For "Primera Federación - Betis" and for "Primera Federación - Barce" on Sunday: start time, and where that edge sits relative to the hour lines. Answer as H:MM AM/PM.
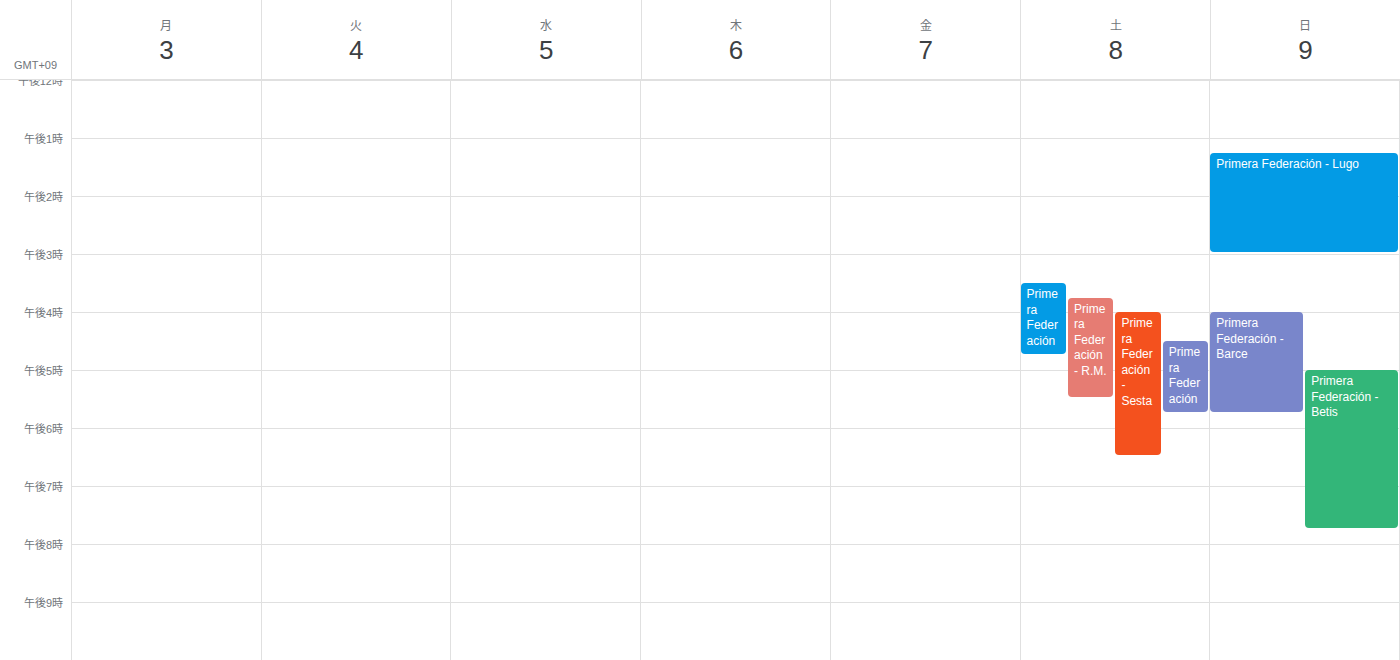
"Primera Federación - Betis": 5:00 PM, exactly on the 5 PM line. "Primera Federación - Barce": 4:00 PM, exactly on the 4 PM line.